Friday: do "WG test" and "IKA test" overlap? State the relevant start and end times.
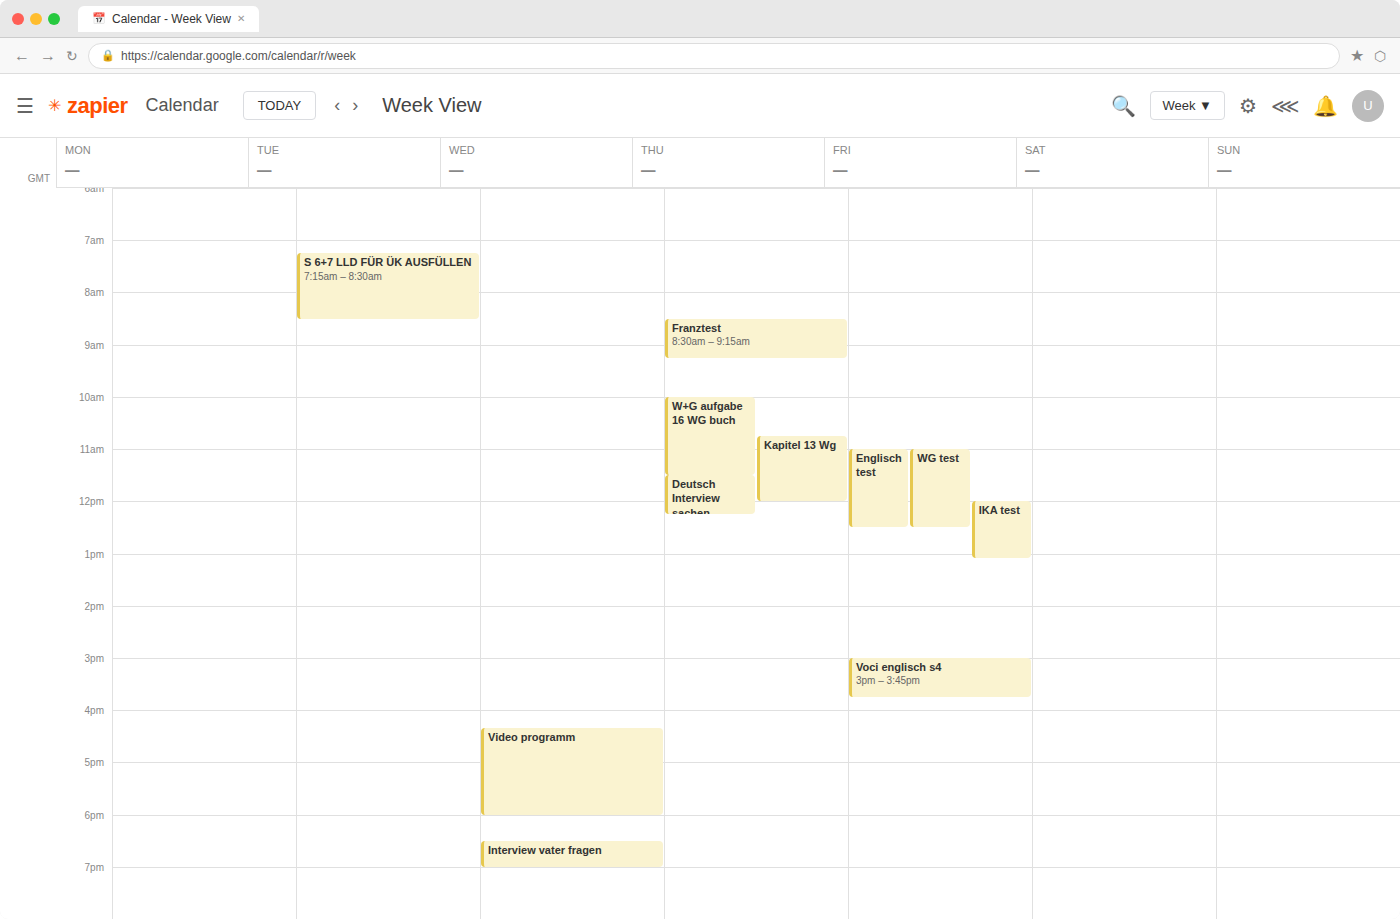
"IKA test" starts at 12:00 PM, before "WG test" ends at 12:30 PM -- they overlap.